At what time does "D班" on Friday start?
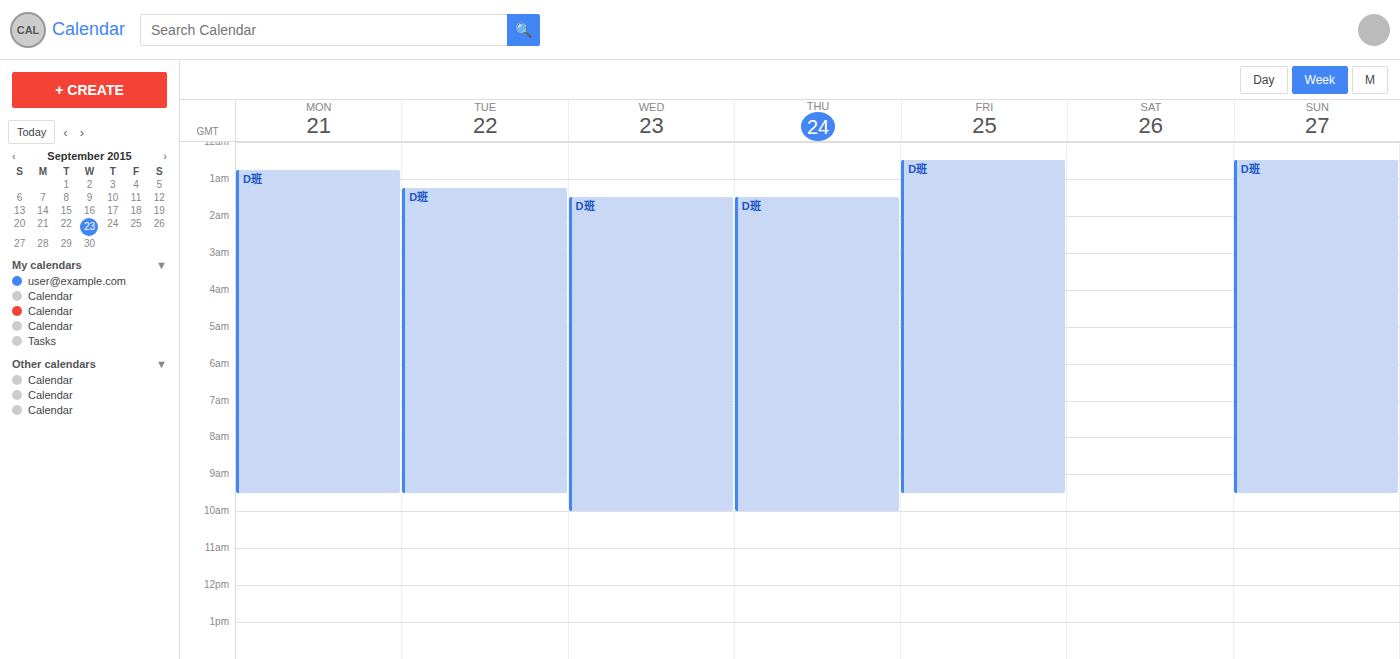
12:30 AM